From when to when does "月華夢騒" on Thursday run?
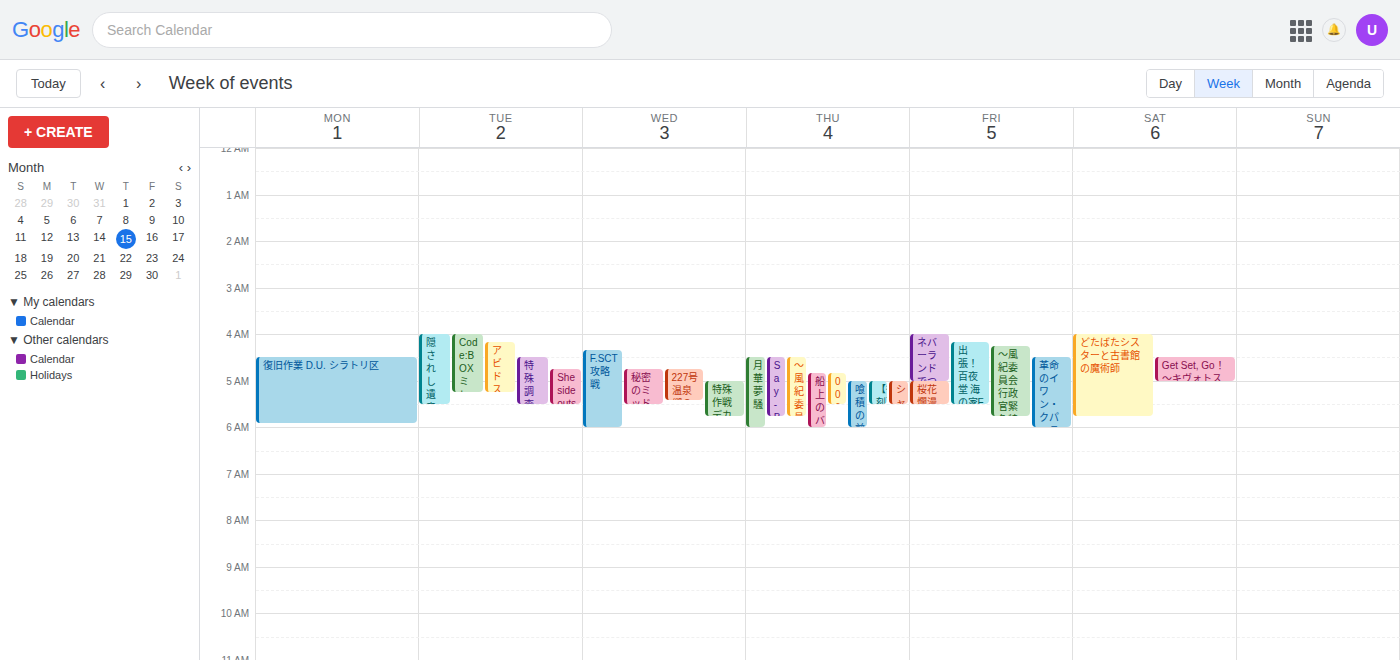
4:30 AM to 6:00 AM